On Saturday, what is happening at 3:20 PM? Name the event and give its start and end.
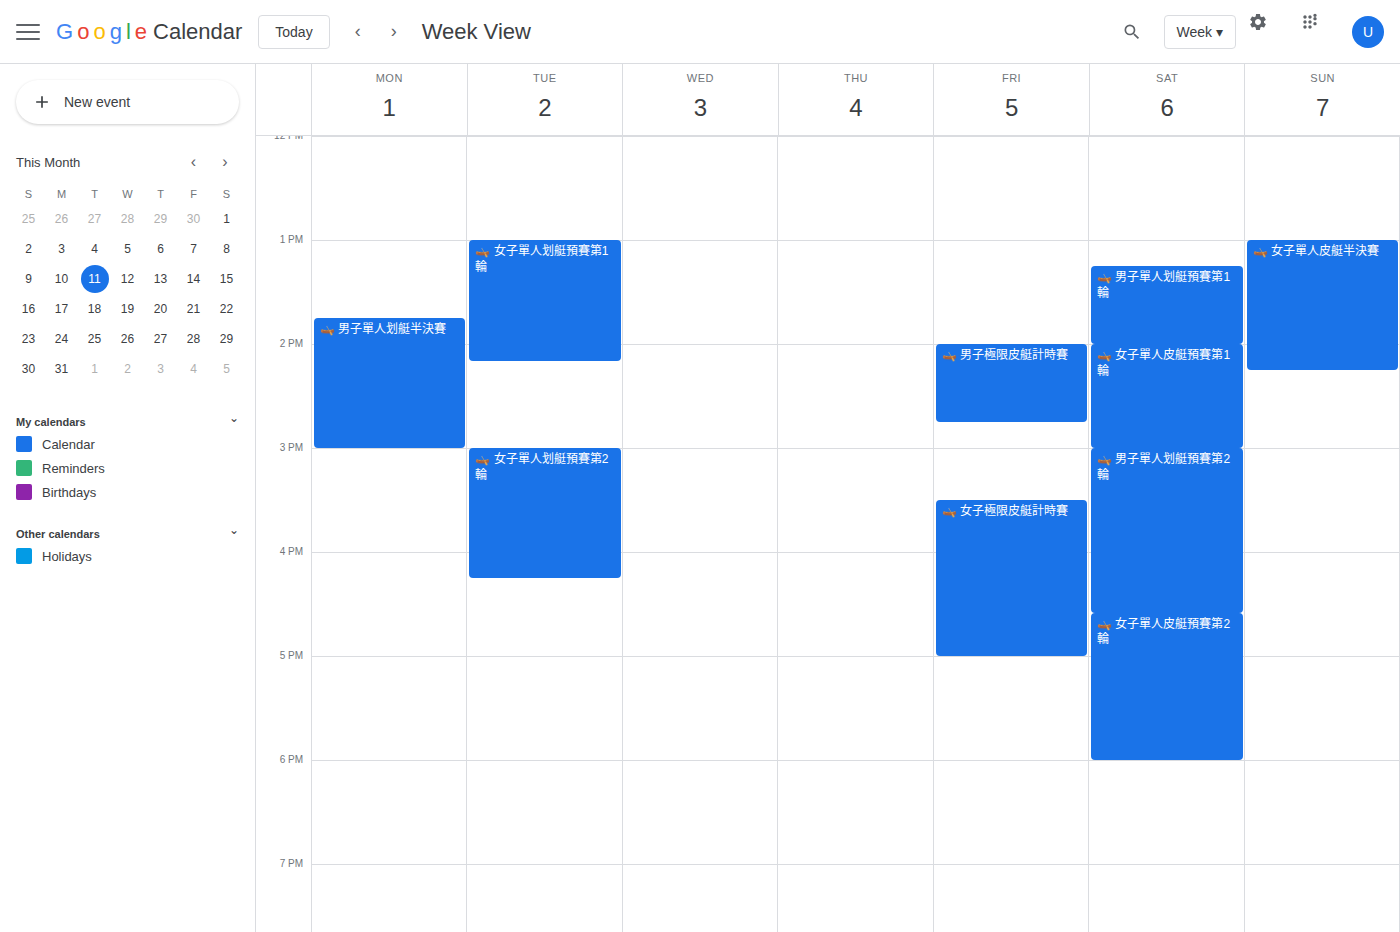
"🛶 男子單人划艇預賽第2輪", 3:00 PM to 4:35 PM